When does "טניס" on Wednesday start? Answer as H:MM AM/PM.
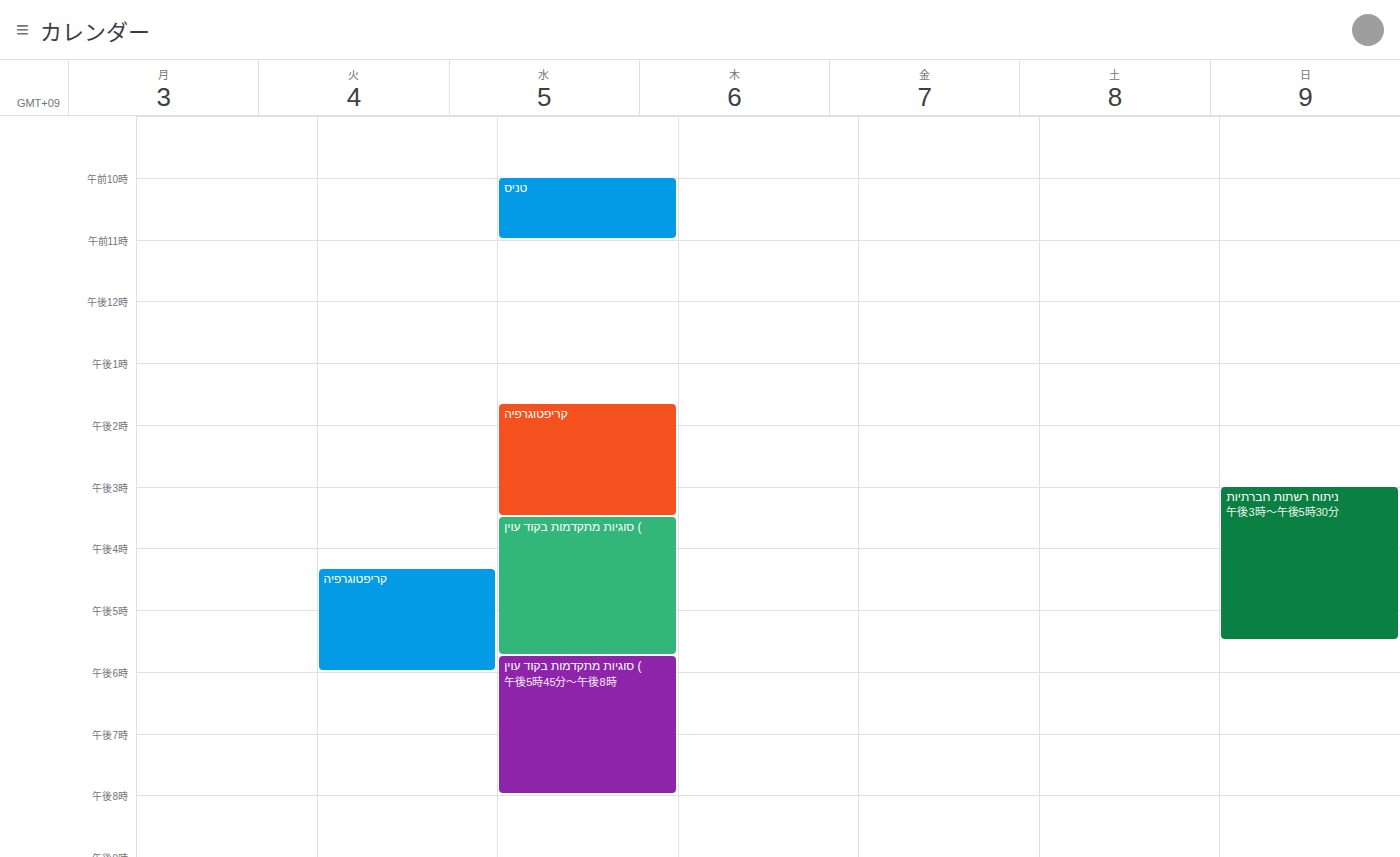
10:00 AM